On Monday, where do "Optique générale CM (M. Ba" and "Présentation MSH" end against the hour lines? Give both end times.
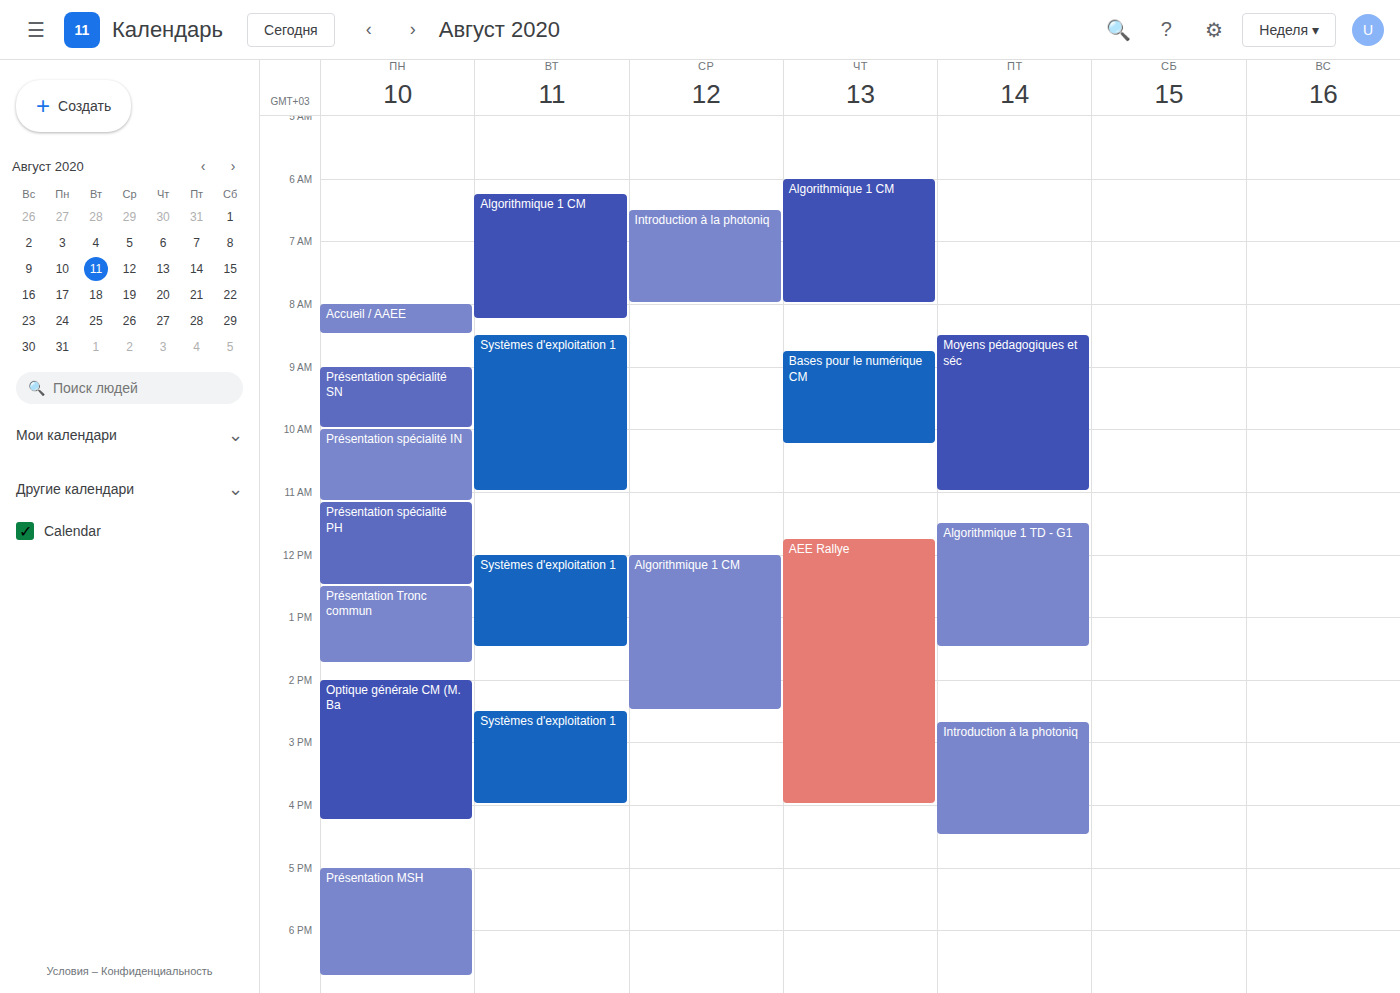
"Optique générale CM (M. Ba": 16:15, neither: a quarter of the way from the 16:00 line to the 17:00 line. "Présentation MSH": 18:45, neither: three quarters of the way from the 18:00 line to the 19:00 line.